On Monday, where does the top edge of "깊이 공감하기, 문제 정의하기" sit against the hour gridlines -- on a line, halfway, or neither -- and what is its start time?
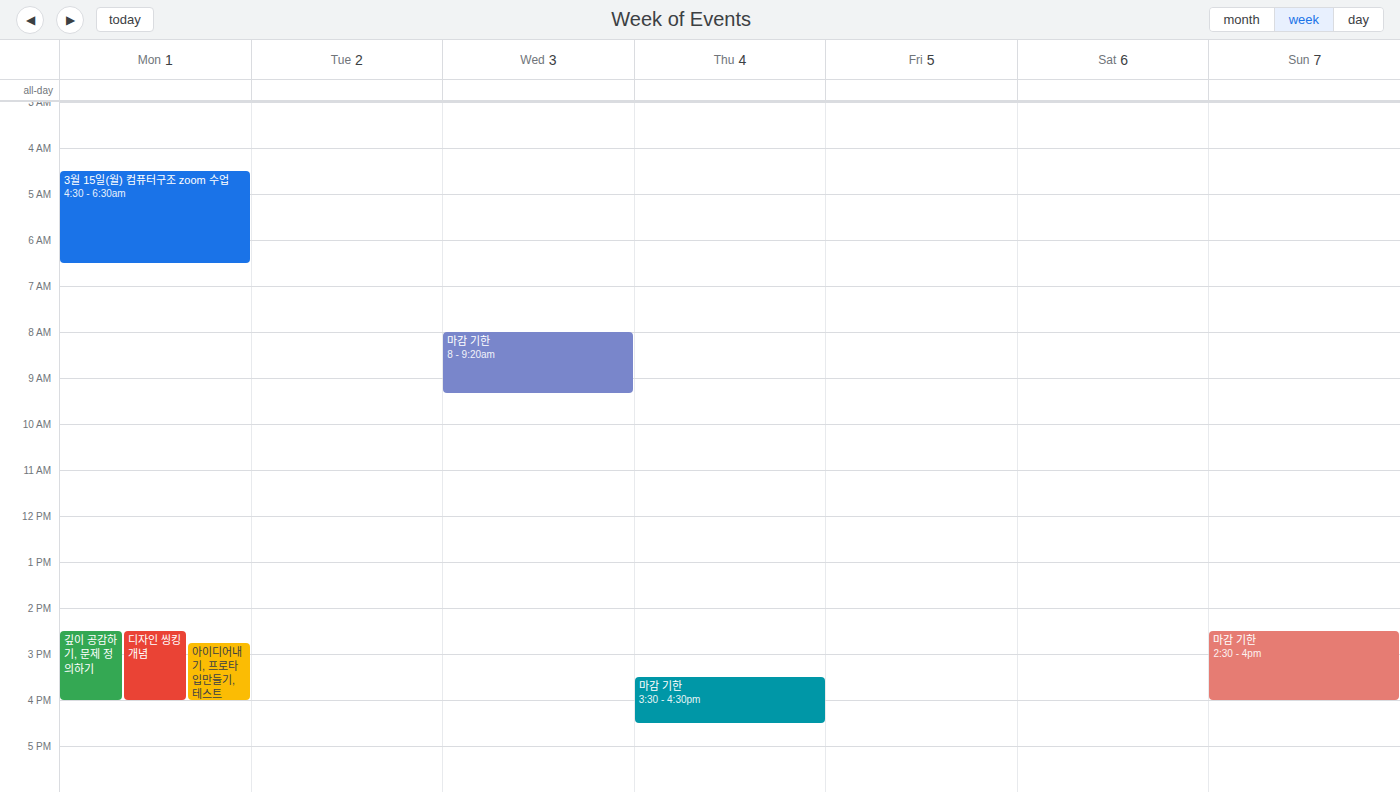
2:30 PM -- halfway between the 2 PM and 3 PM lines.